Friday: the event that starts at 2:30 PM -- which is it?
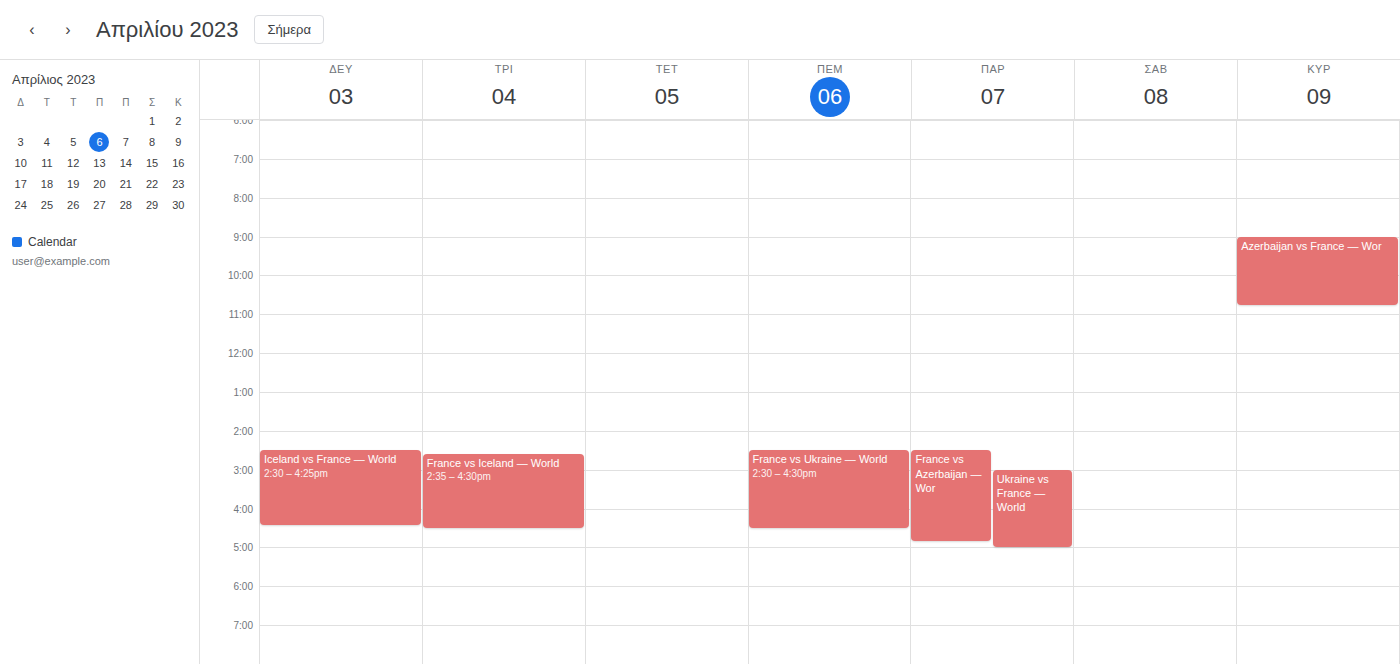
"France vs Azerbaijan — Wor"